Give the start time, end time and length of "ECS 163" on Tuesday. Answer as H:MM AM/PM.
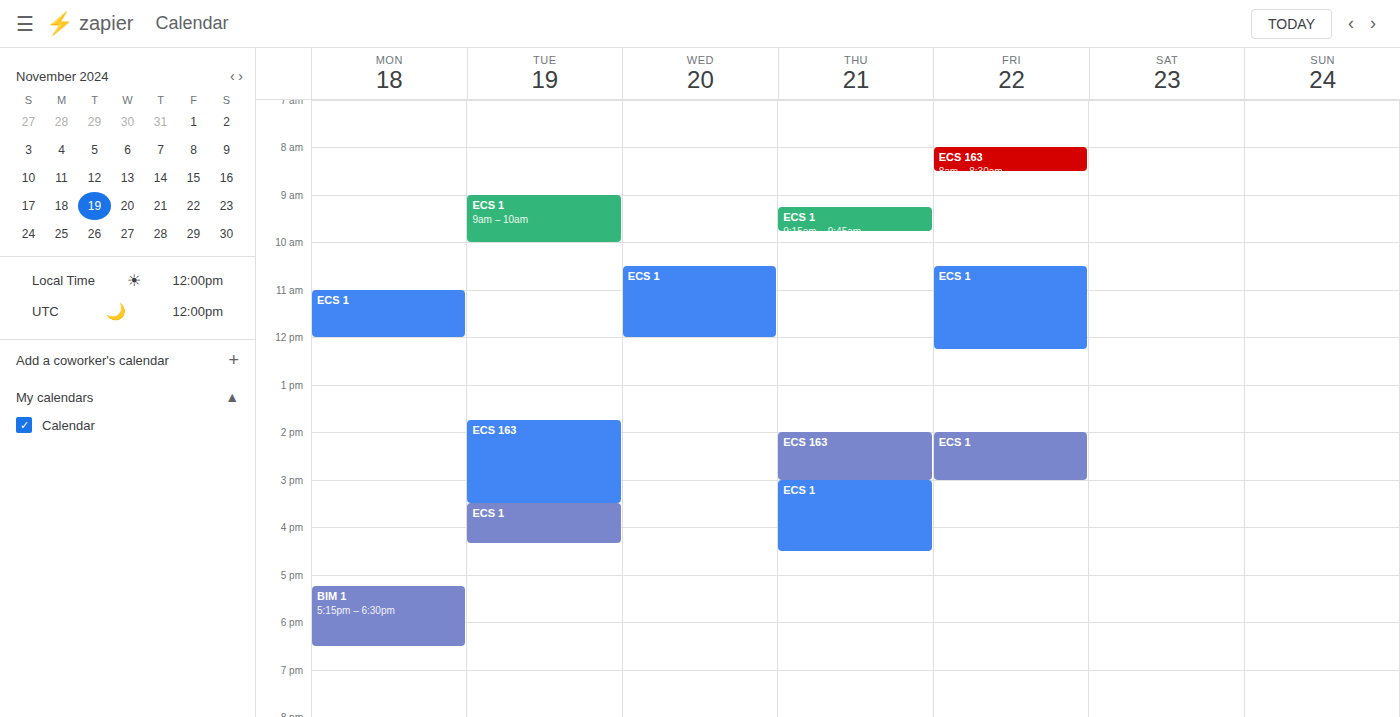
1:45 PM to 3:30 PM, 1 hour 45 minutes